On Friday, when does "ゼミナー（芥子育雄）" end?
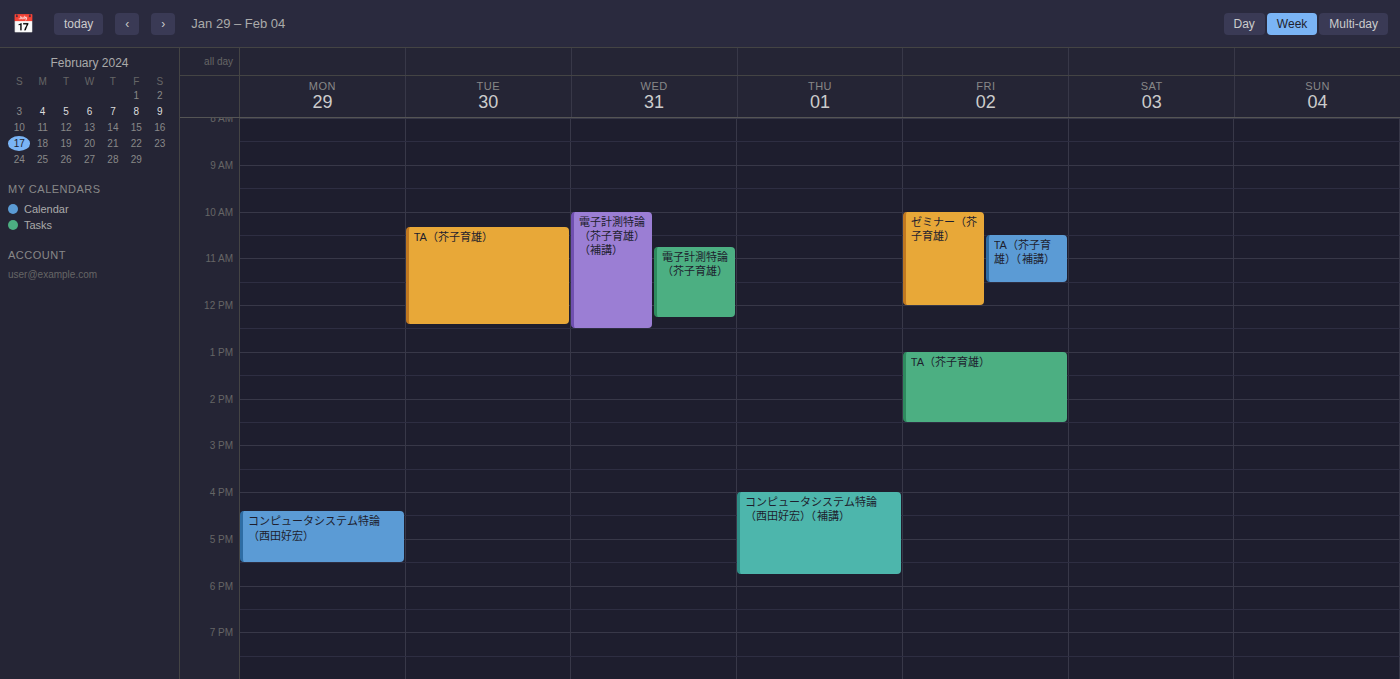
12:00 PM